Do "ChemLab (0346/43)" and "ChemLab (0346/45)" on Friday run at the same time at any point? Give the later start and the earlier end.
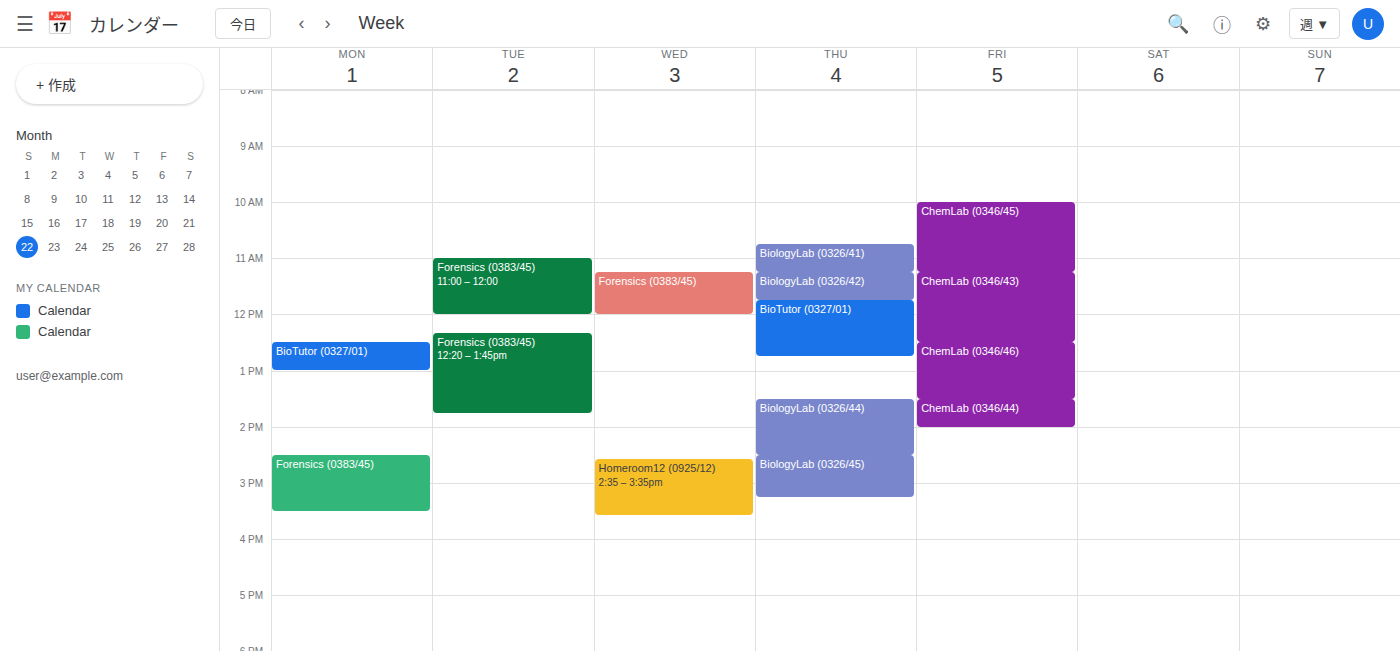
"ChemLab (0346/45)" ends at 11:15 AM, exactly when "ChemLab (0346/43)" starts -- they touch but do not overlap.